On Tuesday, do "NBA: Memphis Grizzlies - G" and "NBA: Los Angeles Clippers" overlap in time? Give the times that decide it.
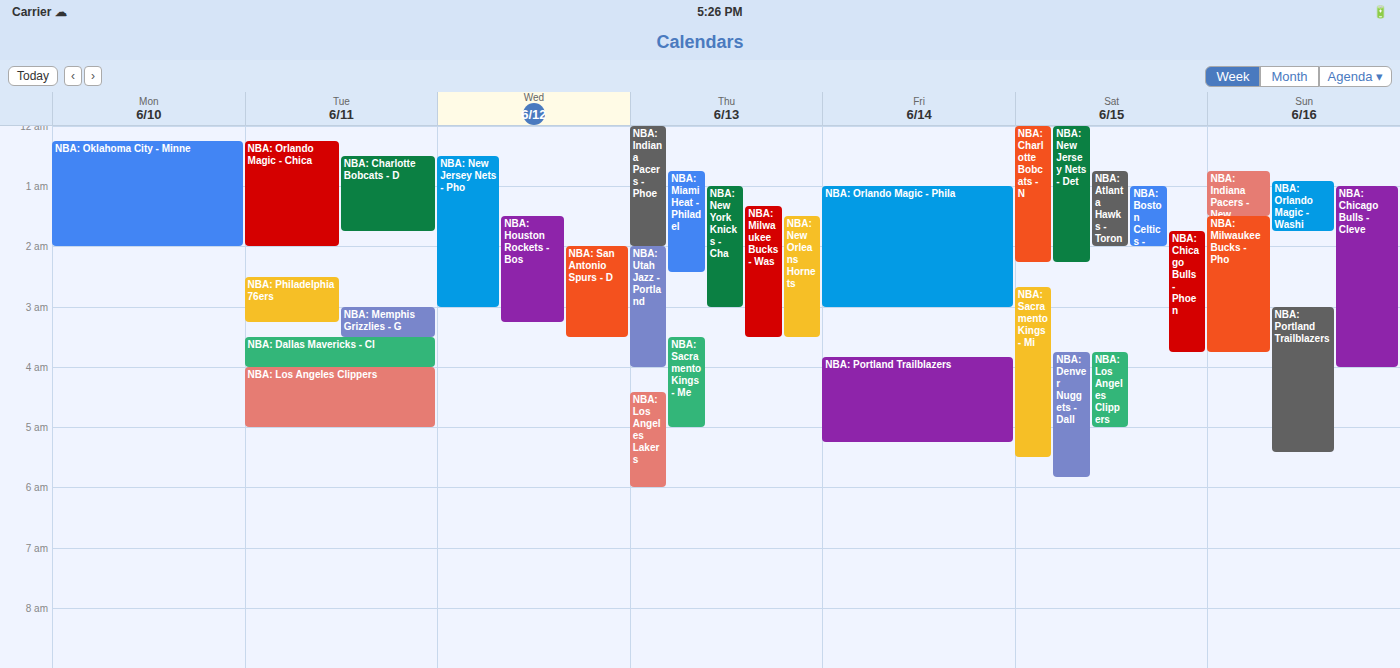
"NBA: Memphis Grizzlies - G" ends at 03:30 and "NBA: Los Angeles Clippers" starts at 04:00 -- no overlap.